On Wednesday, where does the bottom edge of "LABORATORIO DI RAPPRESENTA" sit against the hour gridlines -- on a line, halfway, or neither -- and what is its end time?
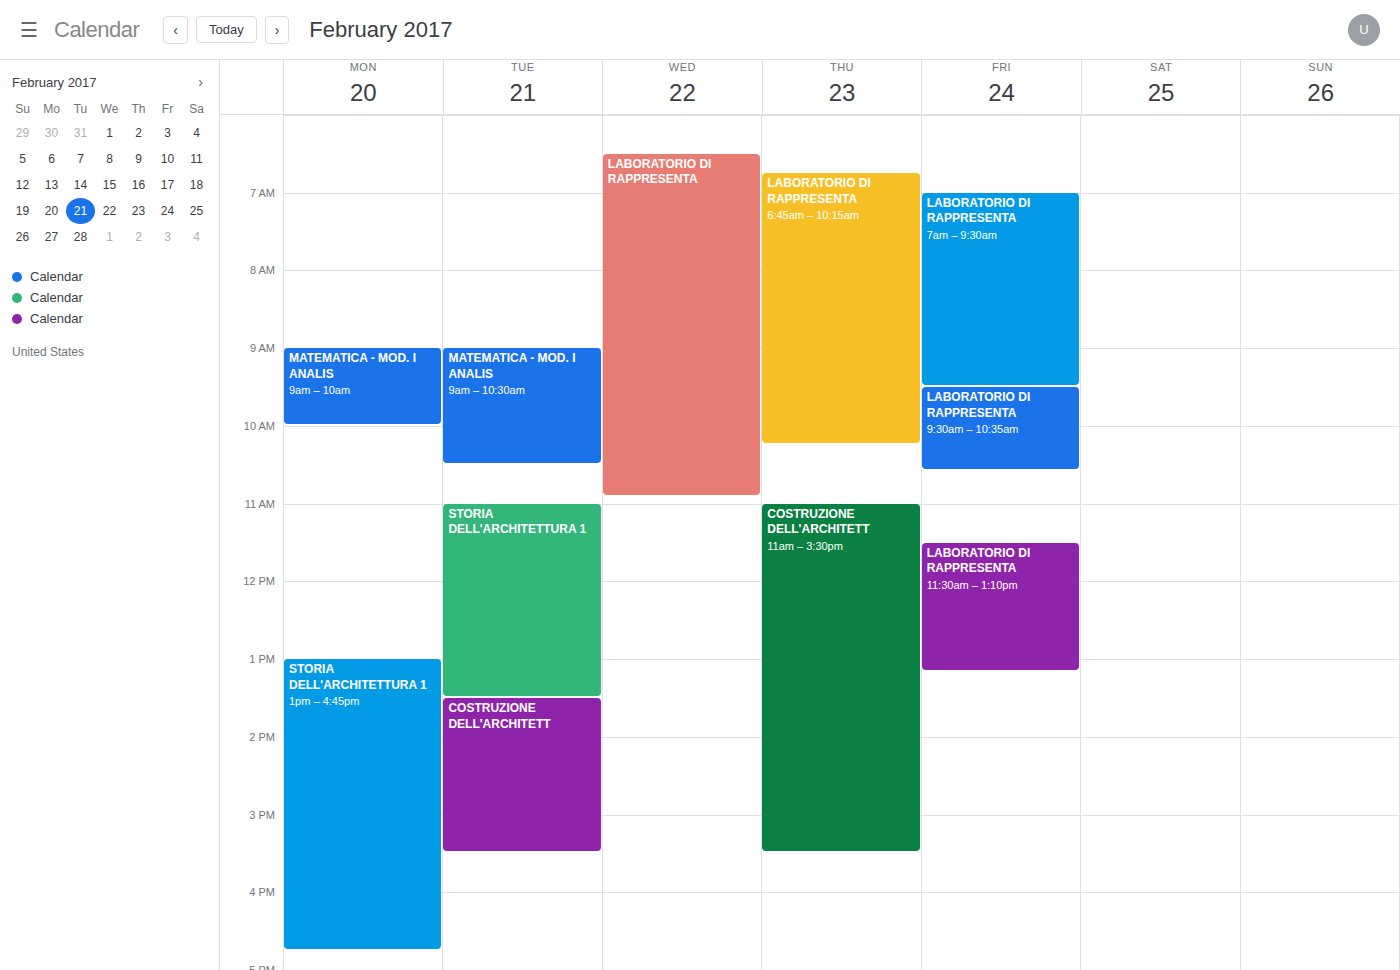
10:55 AM -- neither: 55 minutes below the 10 AM line and 5 minutes above the 11 AM line.